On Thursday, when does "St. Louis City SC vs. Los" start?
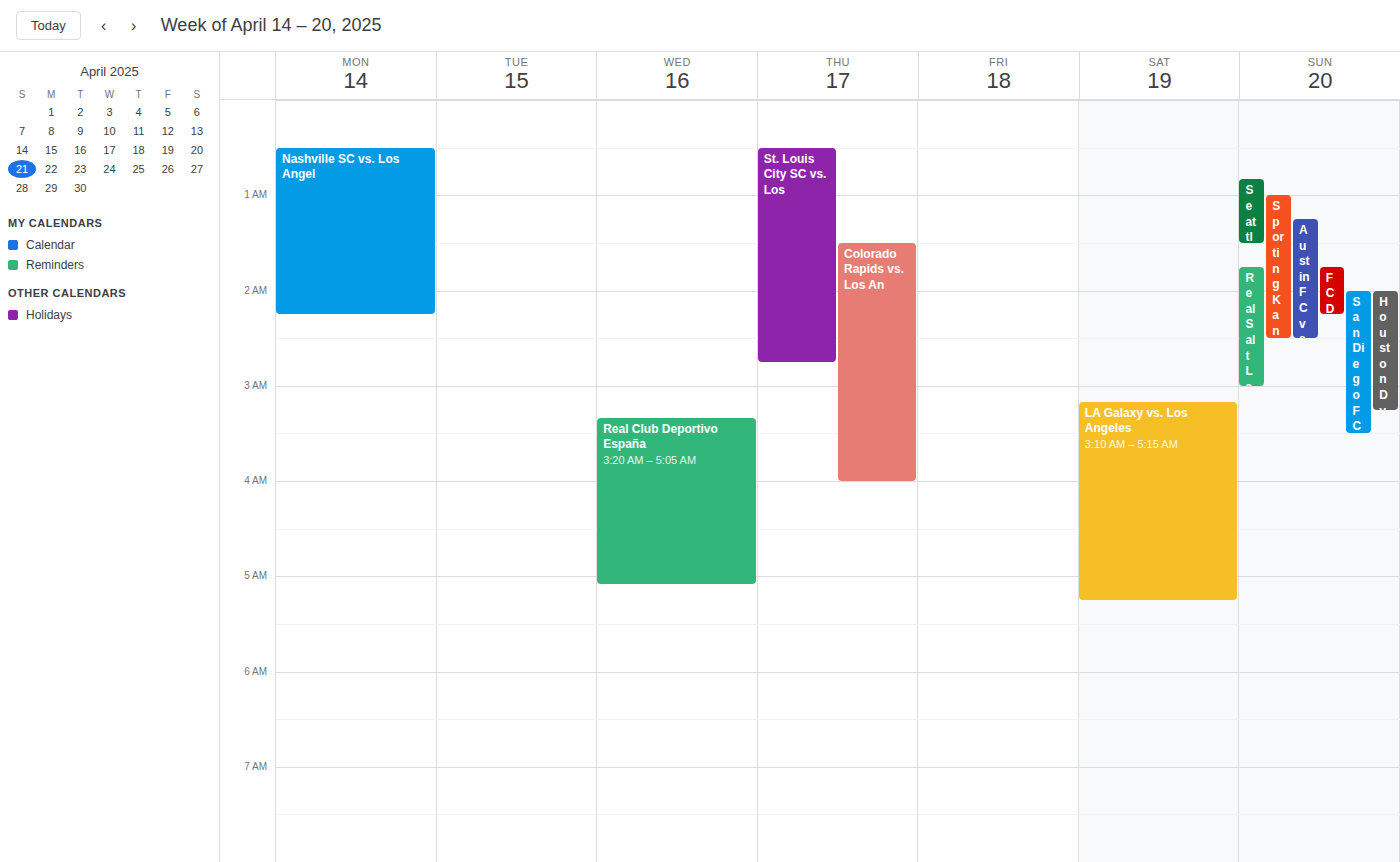
00:30